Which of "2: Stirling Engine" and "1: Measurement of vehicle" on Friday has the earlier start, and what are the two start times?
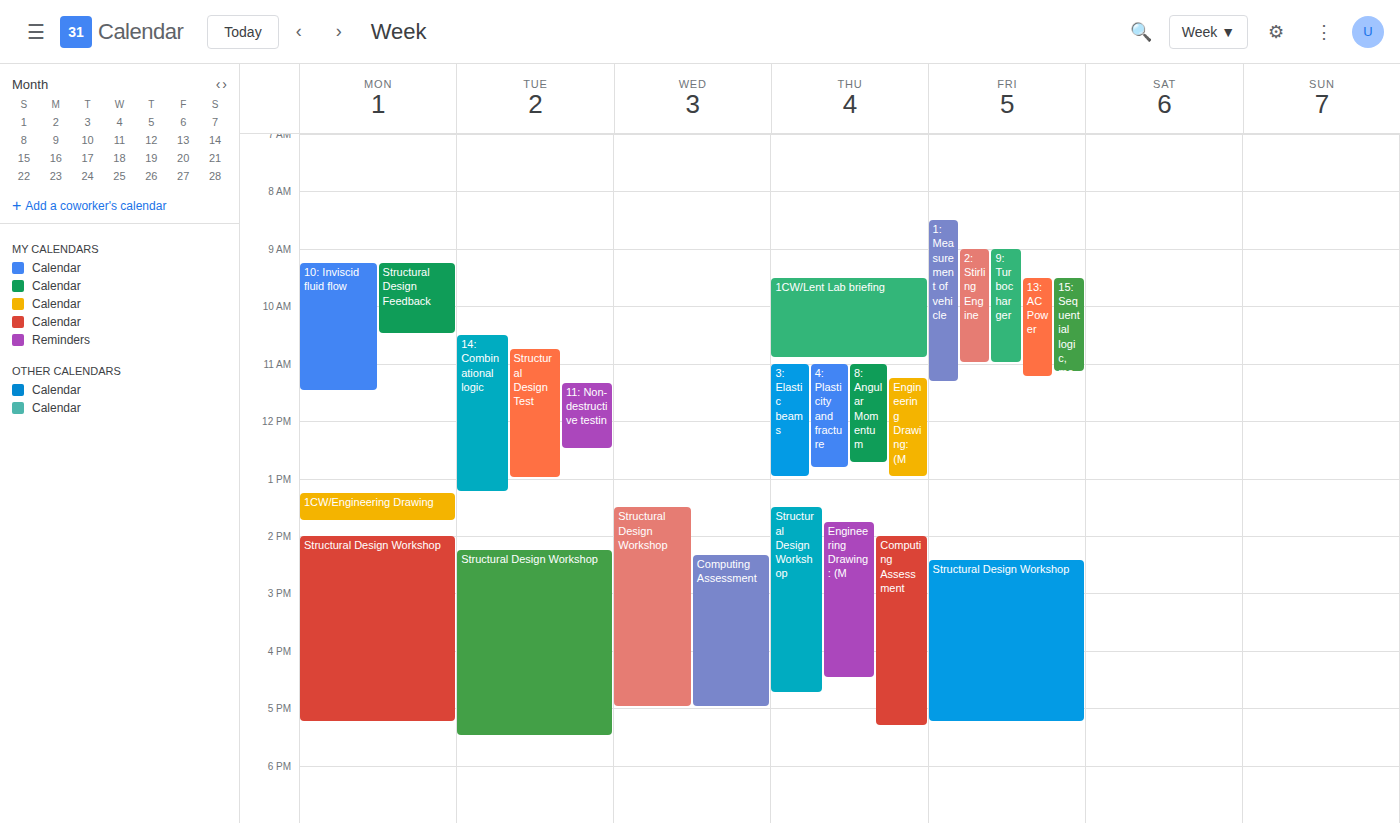
"1: Measurement of vehicle" 8:30 AM; "2: Stirling Engine" 9:00 AM.